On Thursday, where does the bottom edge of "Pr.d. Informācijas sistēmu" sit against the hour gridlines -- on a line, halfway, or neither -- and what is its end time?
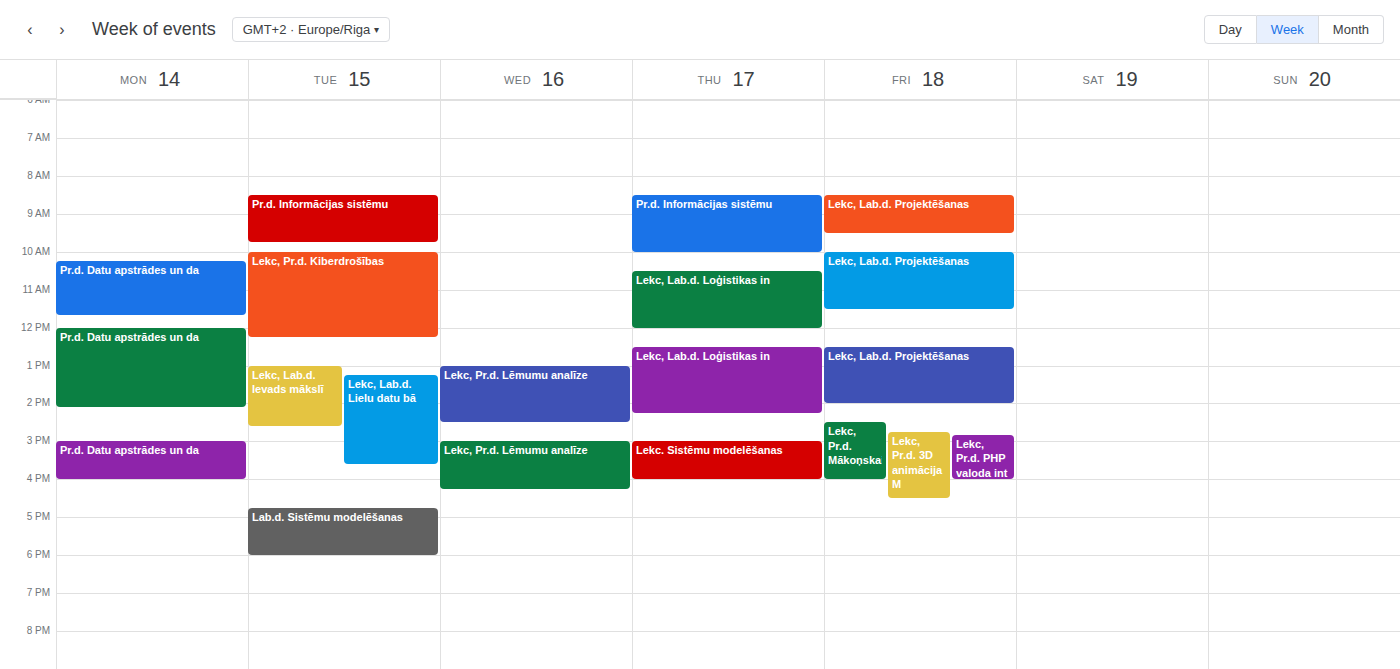
10:00 -- exactly on the 10:00 line.